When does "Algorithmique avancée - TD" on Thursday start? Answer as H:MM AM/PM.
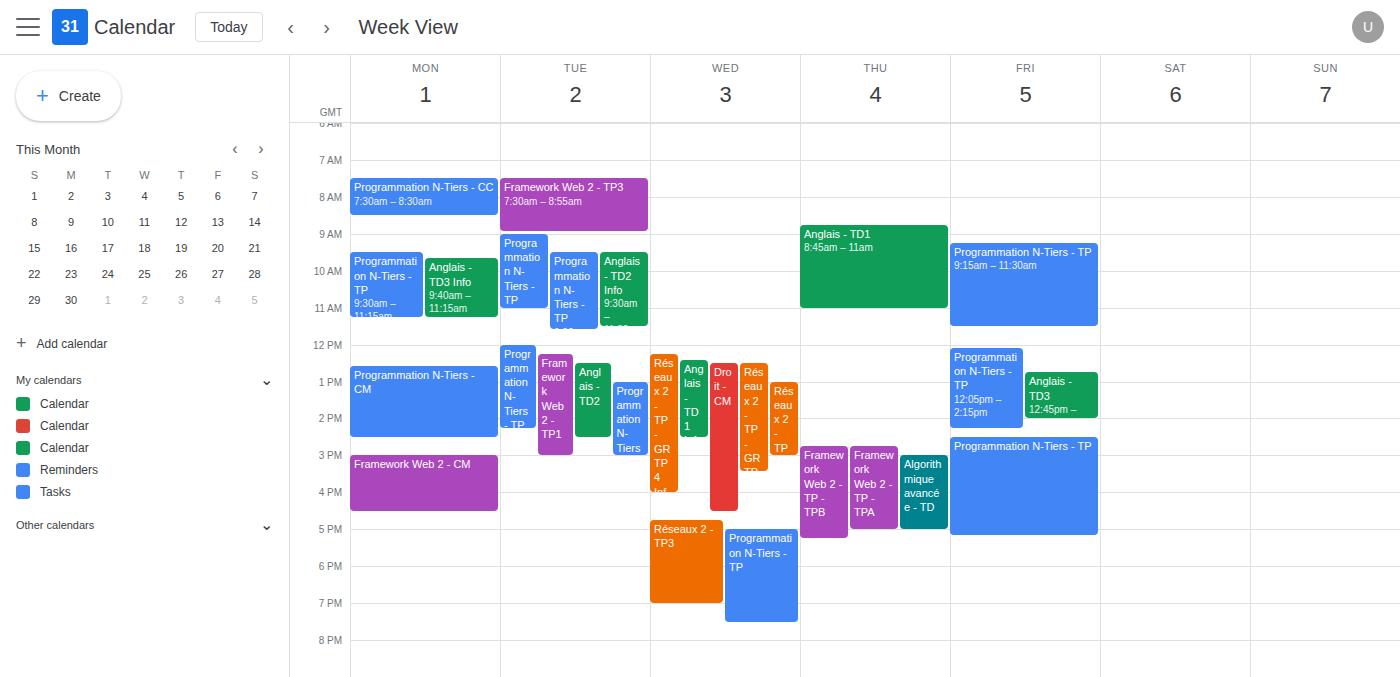
3:00 PM